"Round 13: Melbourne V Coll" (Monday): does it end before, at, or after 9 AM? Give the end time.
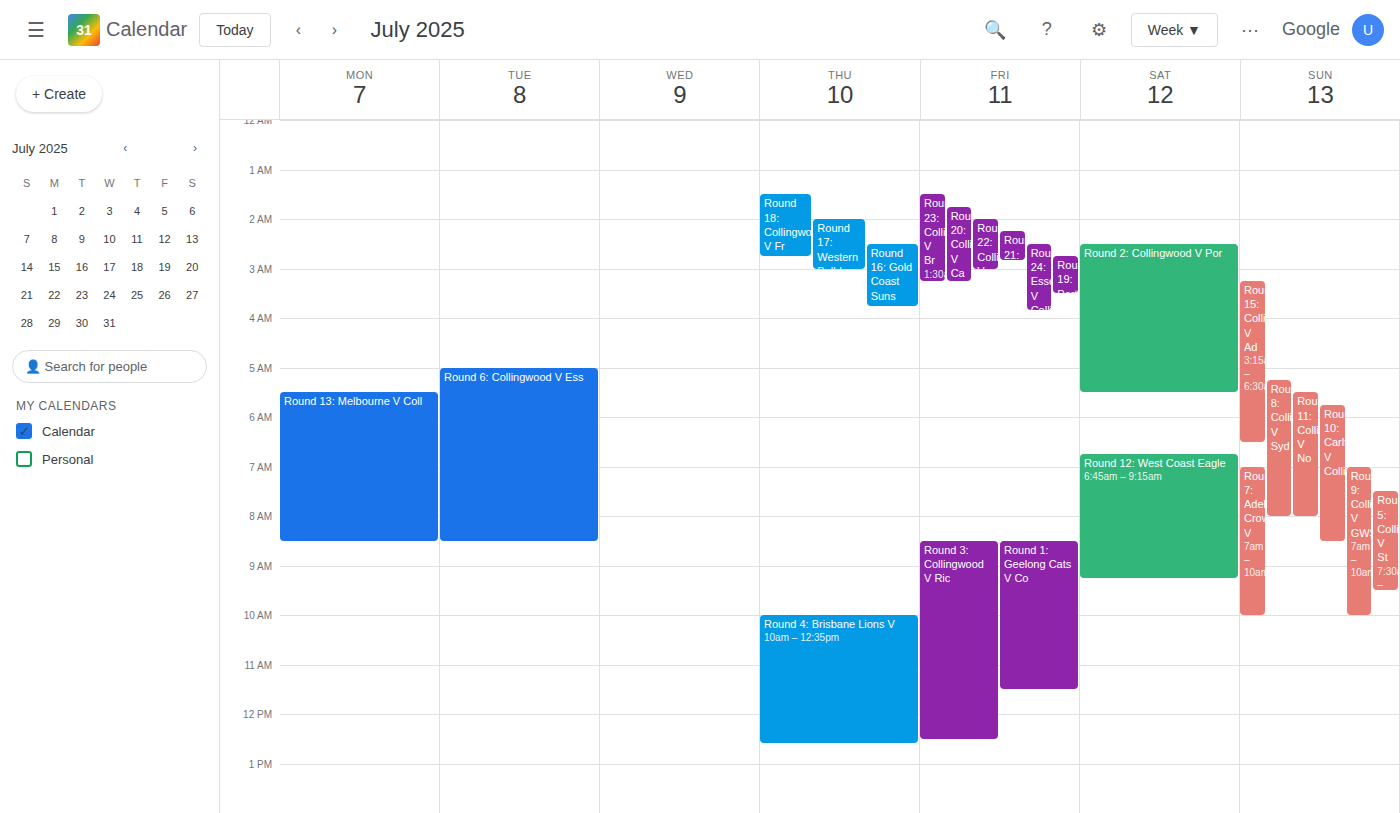
8:30 AM -- before 9 AM, 30 minutes above the 9 AM line.